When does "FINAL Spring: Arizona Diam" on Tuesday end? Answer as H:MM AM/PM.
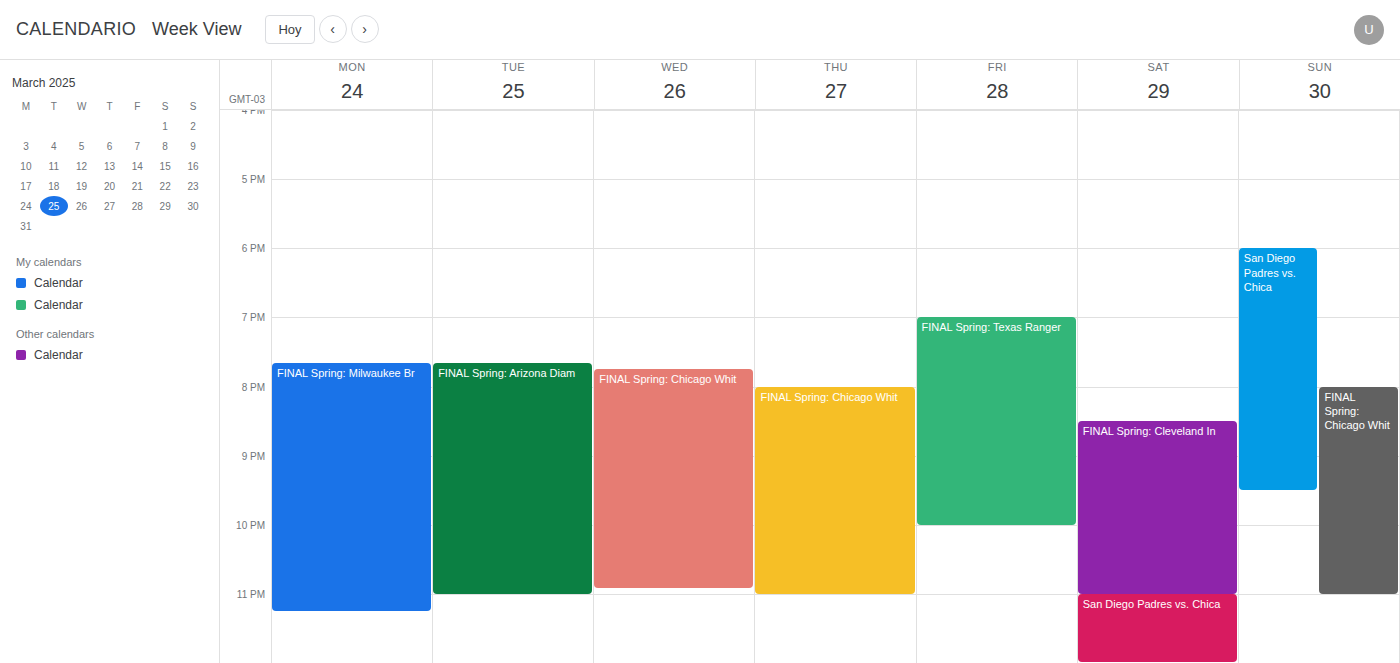
11:00 PM